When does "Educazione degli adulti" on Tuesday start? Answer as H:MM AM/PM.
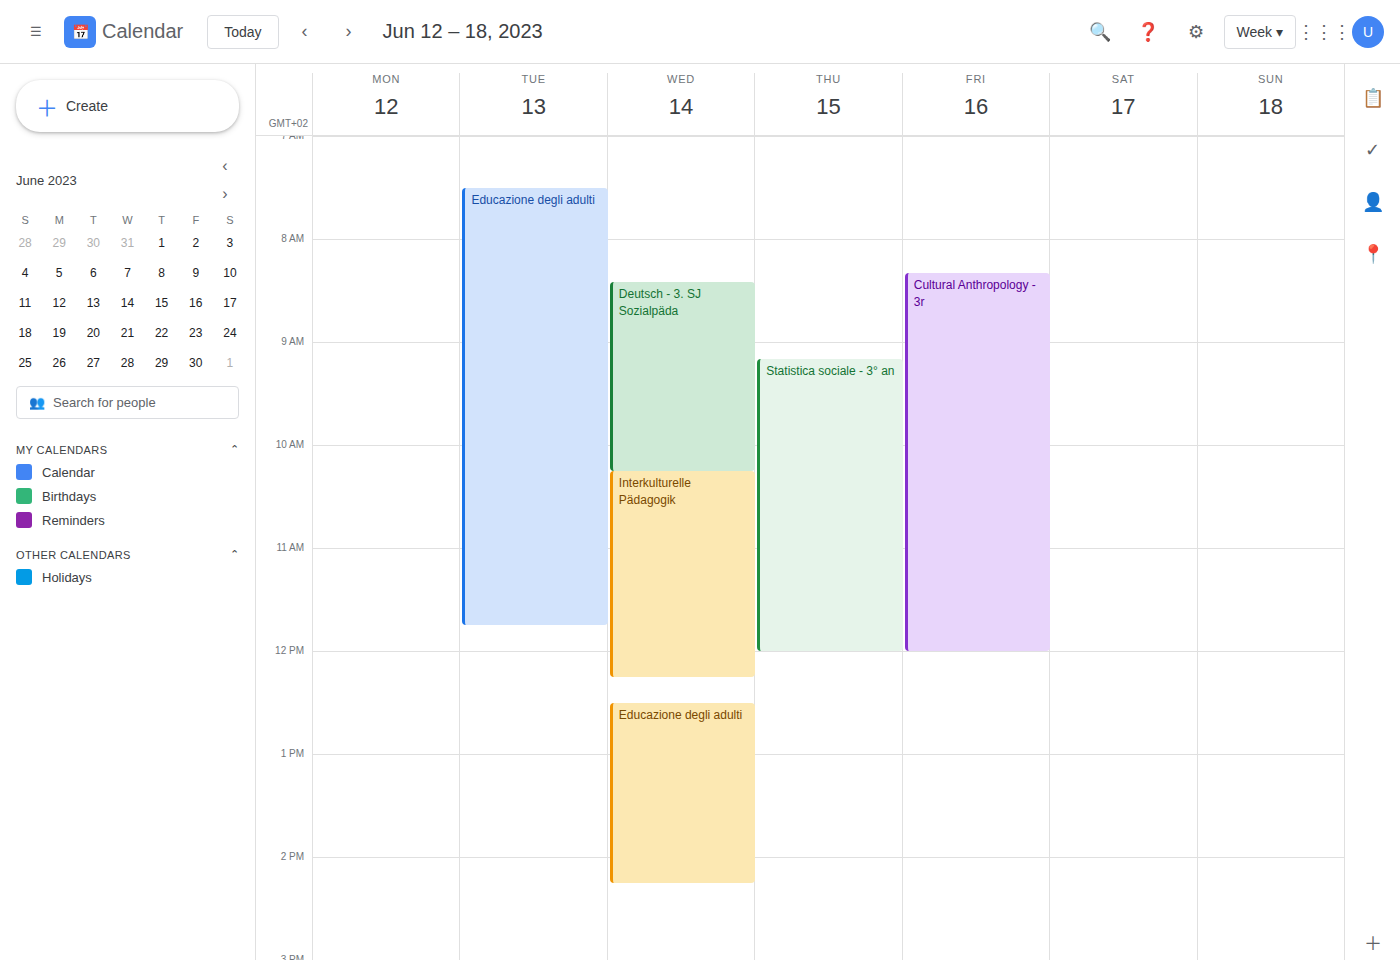
7:30 AM